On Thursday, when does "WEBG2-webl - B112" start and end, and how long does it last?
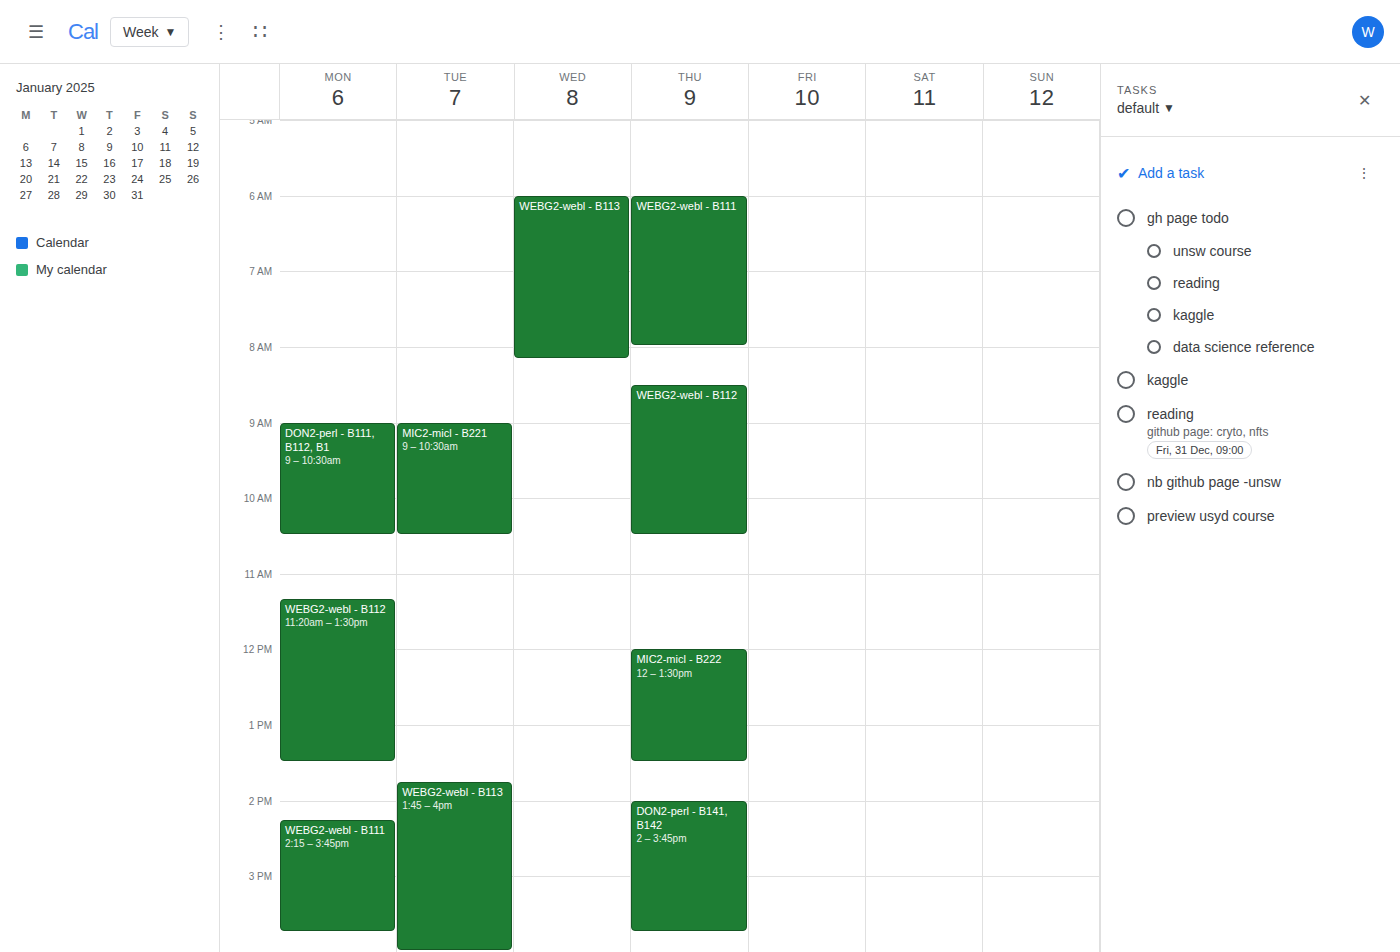
8:30 AM to 10:30 AM, 2 hours